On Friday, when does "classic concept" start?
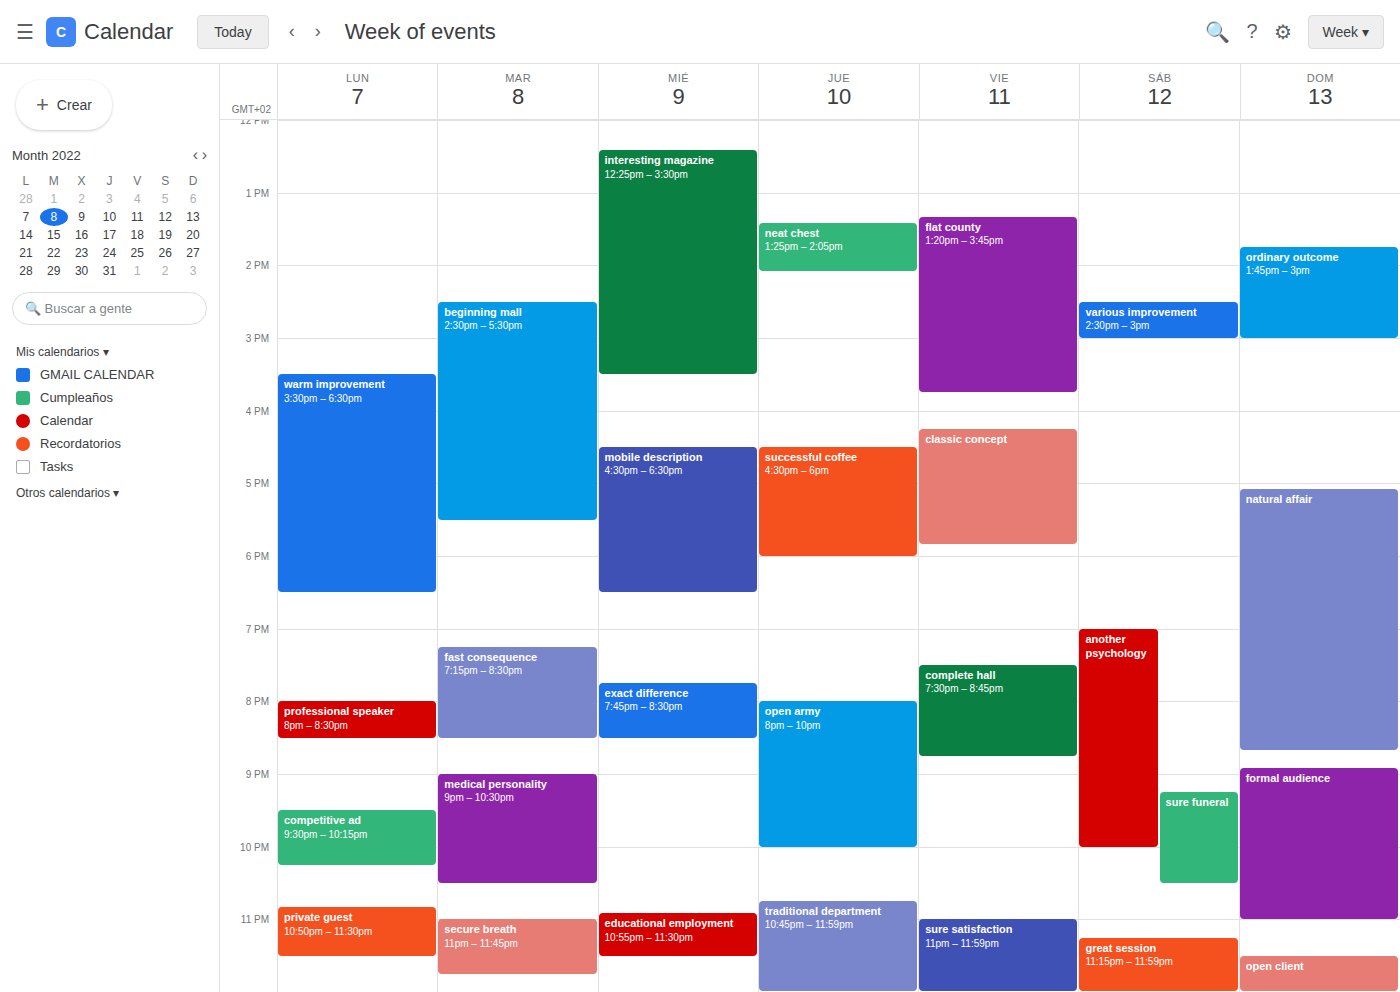
16:15